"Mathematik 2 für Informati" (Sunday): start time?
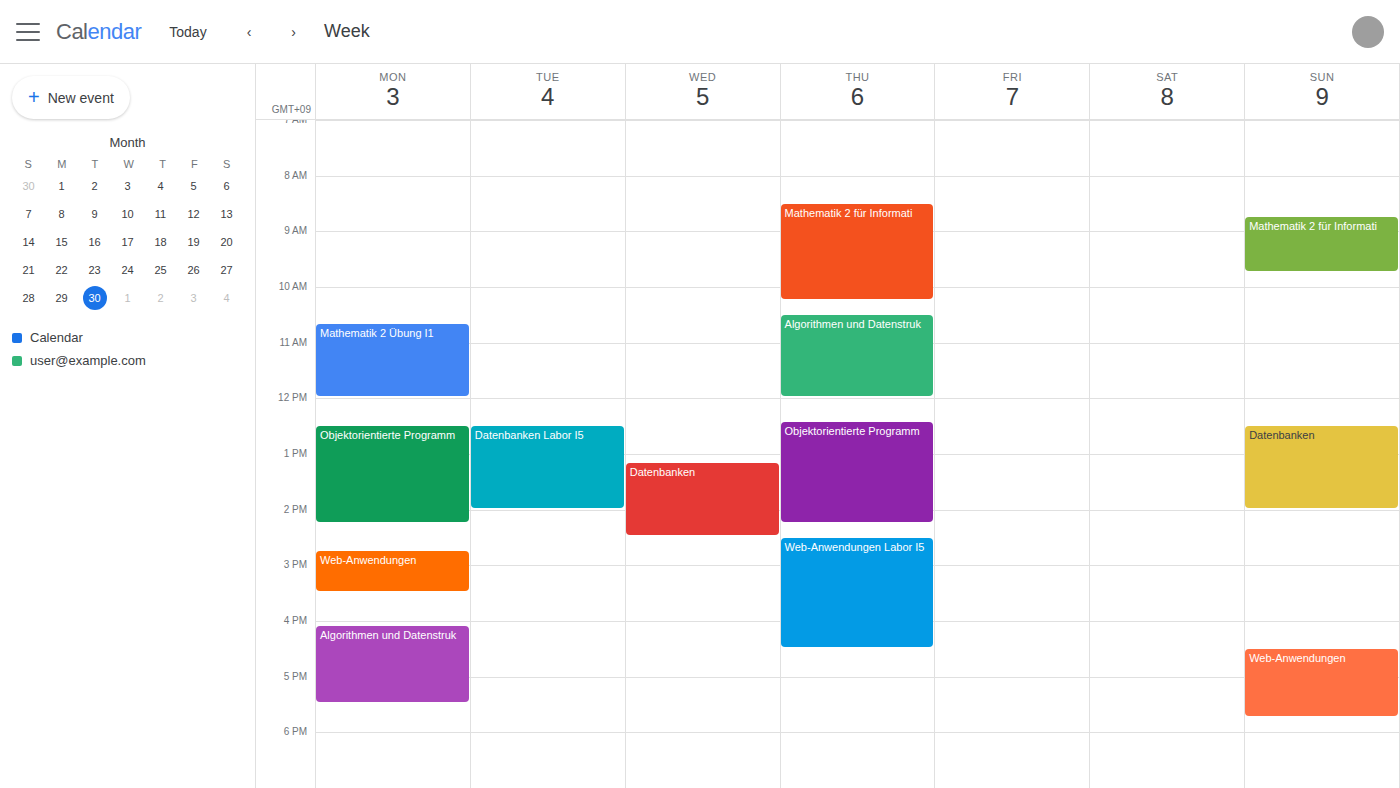
08:45